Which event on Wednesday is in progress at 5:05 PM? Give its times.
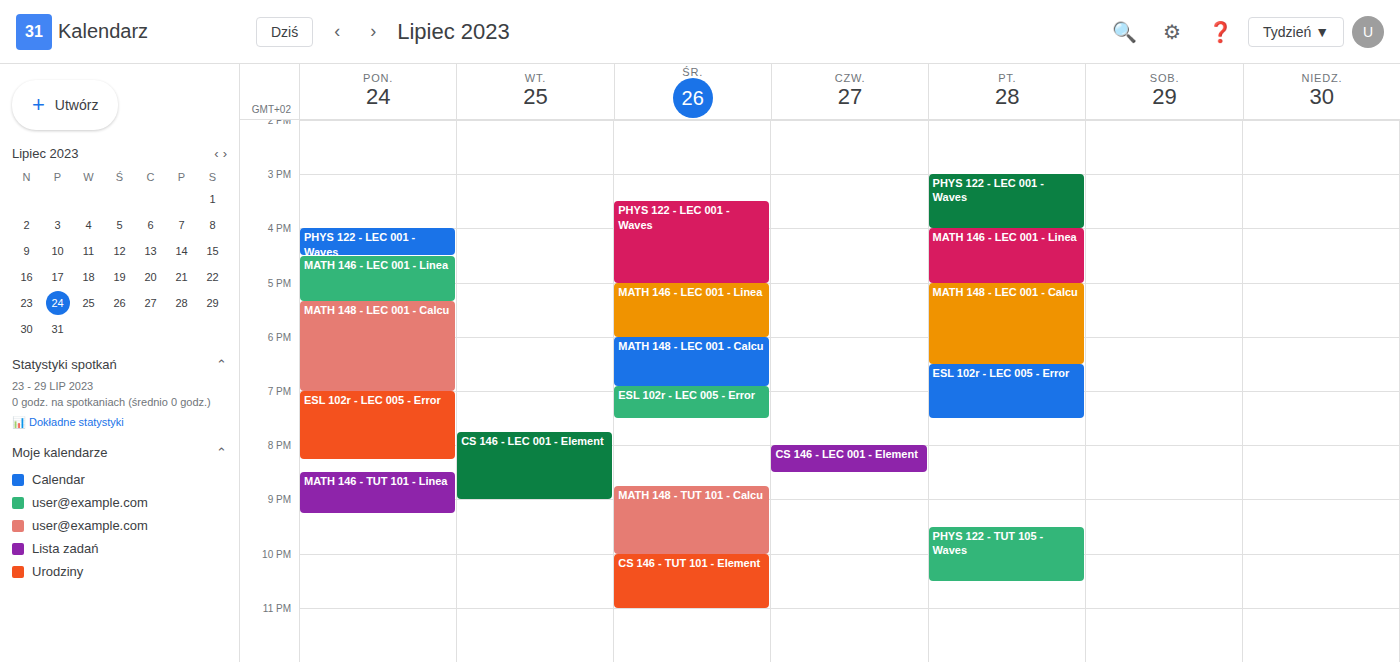
"MATH 146 - LEC 001 - Linea", 5:00 PM to 6:00 PM